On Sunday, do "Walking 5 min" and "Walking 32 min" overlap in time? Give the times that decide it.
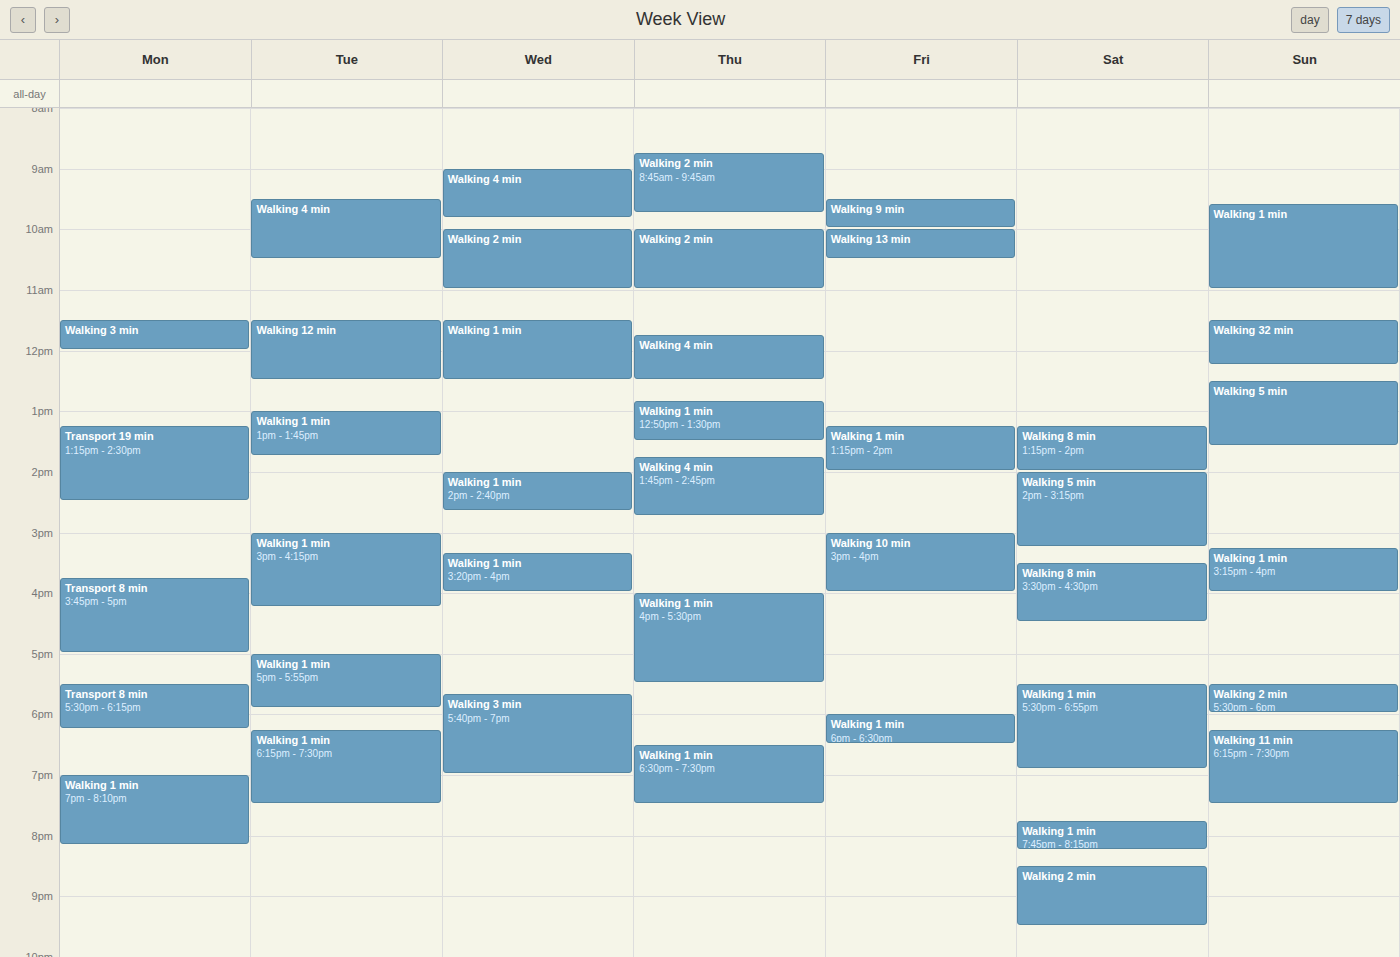
"Walking 32 min" ends at 12:15 PM and "Walking 5 min" starts at 12:30 PM -- no overlap.